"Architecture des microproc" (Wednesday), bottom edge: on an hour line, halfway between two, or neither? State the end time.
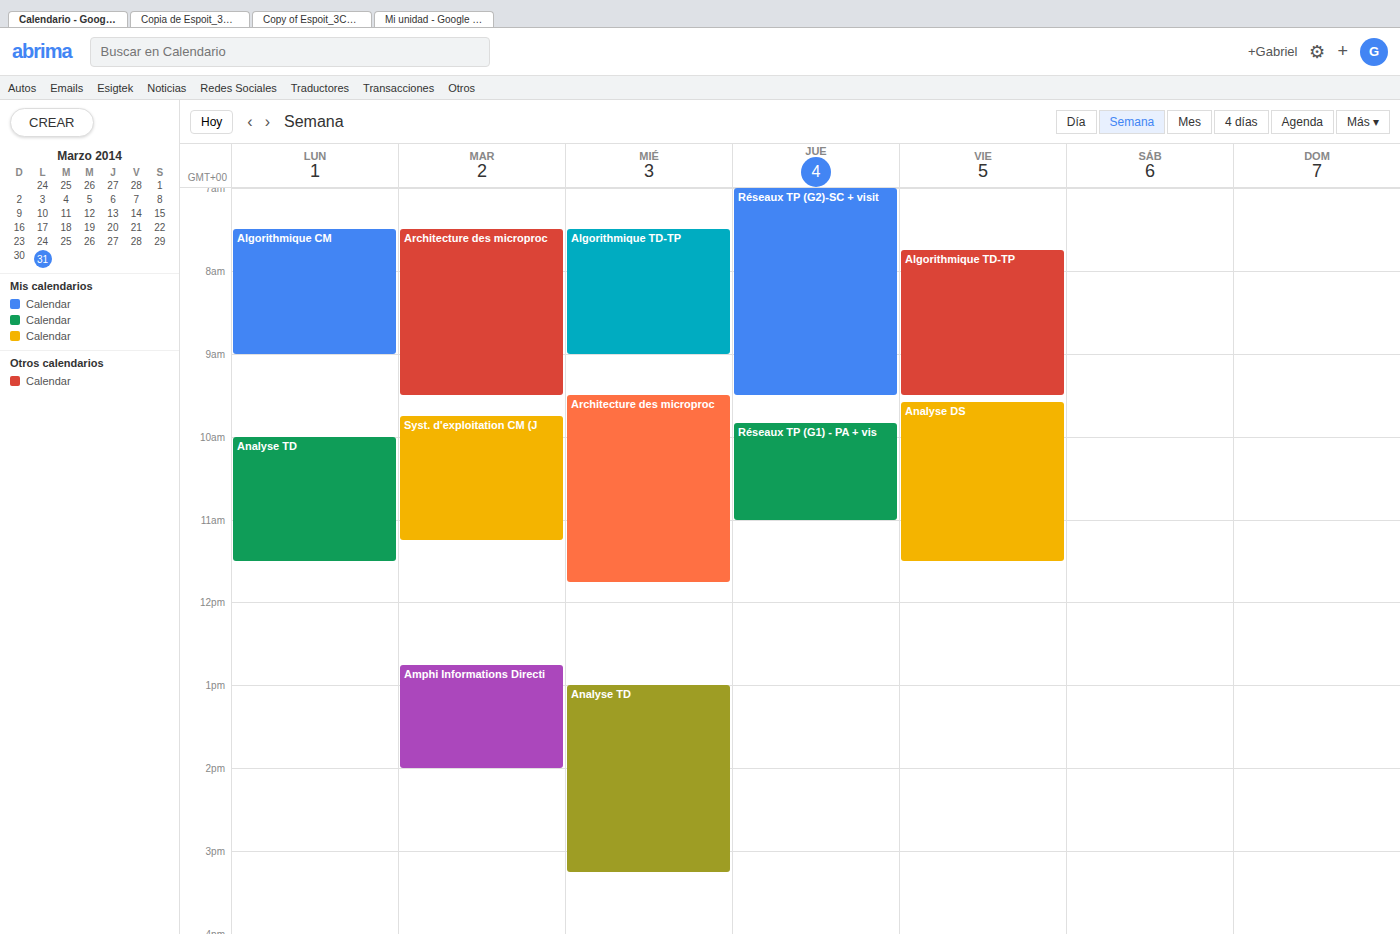
11:45 AM -- neither: three quarters of the way from the 11 AM line to the 12 PM line.